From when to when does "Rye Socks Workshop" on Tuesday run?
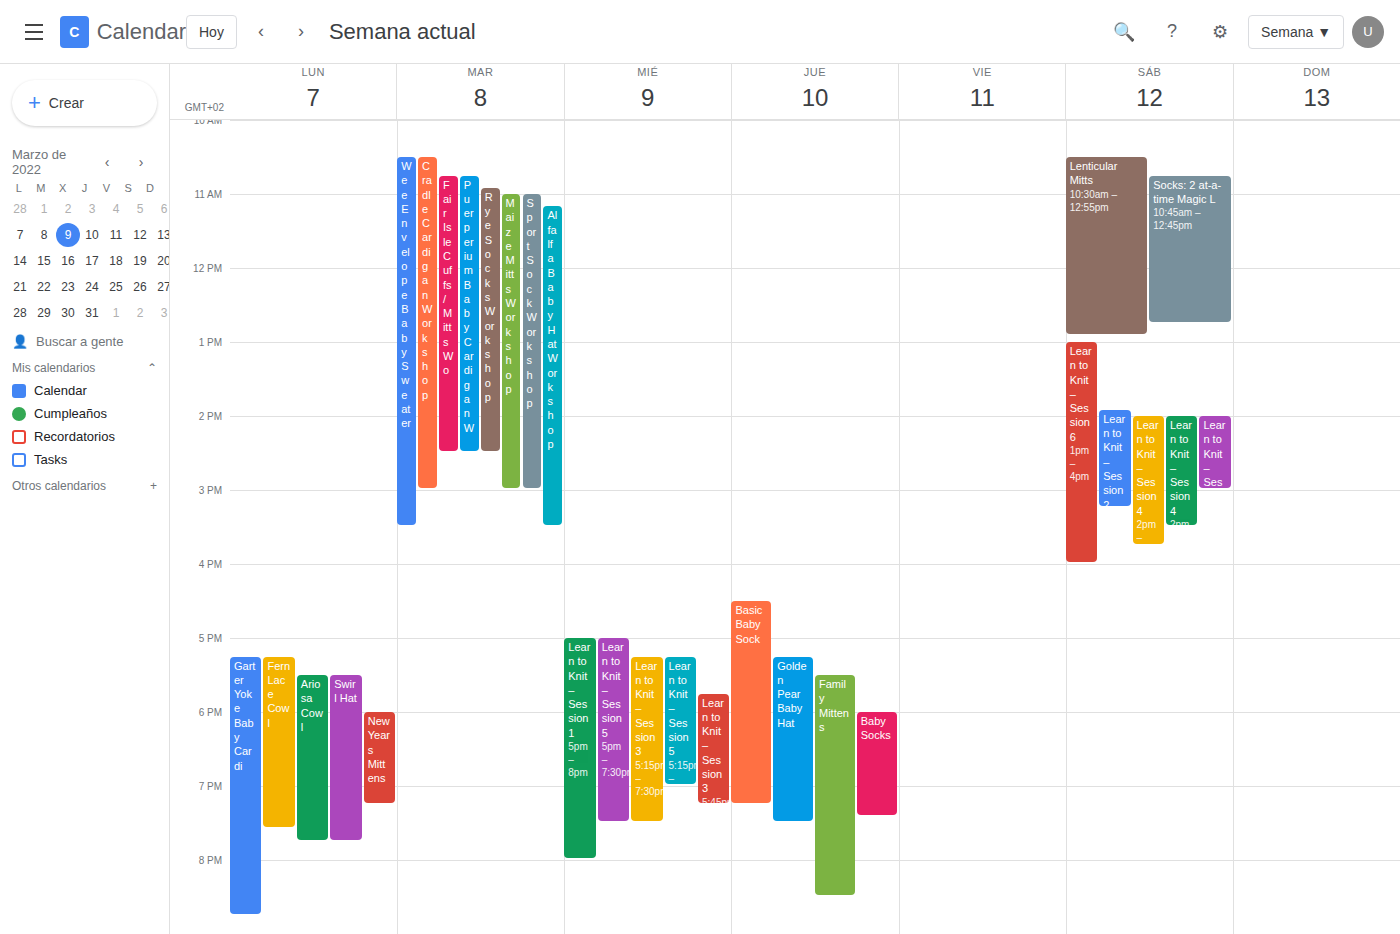
10:55 AM to 2:30 PM